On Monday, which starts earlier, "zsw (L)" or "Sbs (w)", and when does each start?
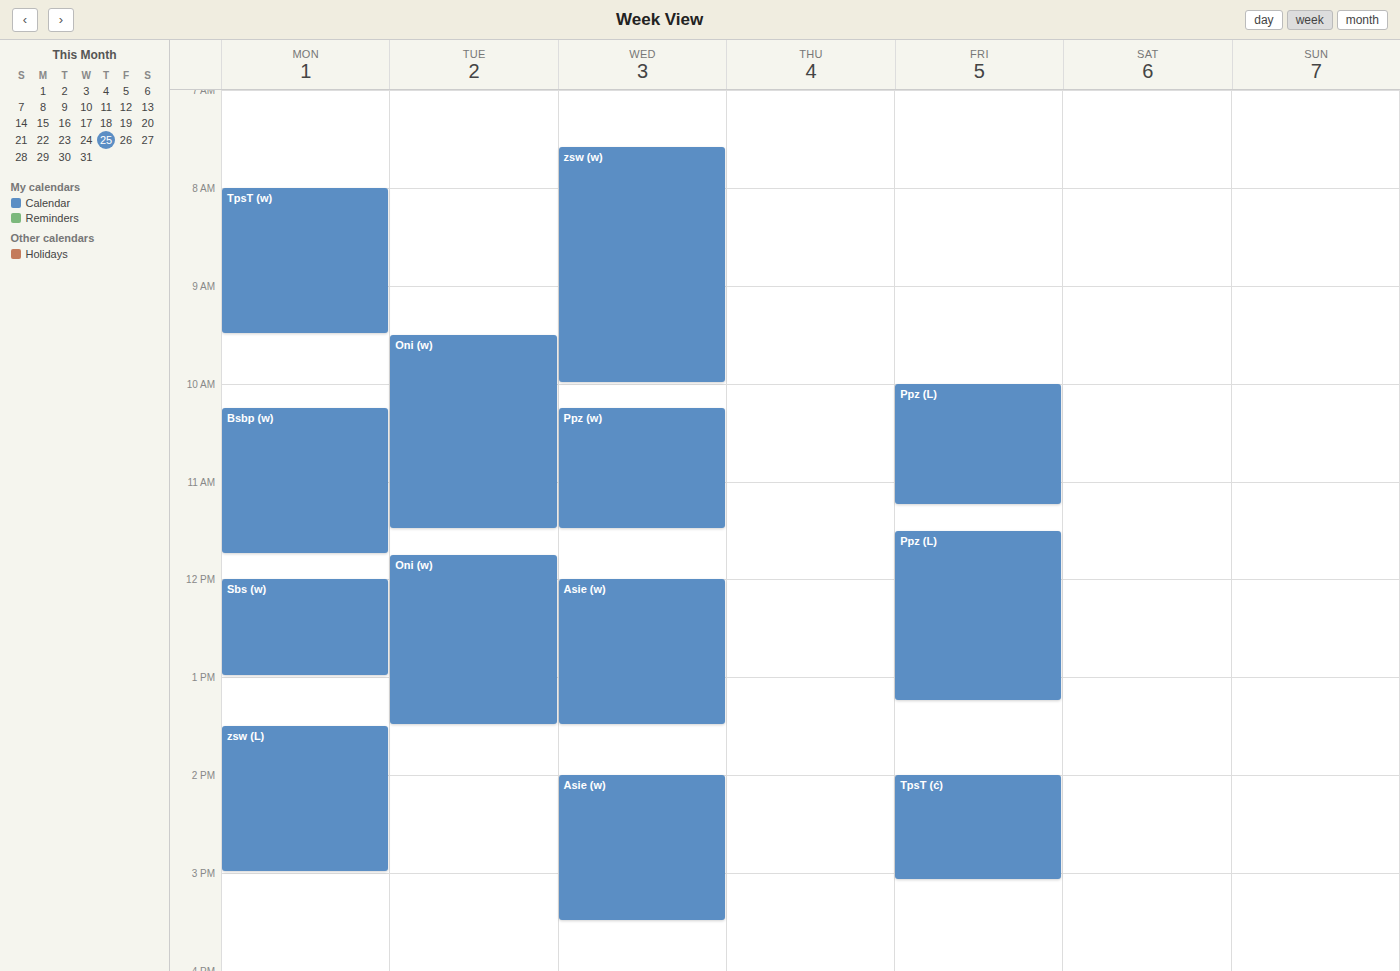
"Sbs (w)" 12:00 PM; "zsw (L)" 1:30 PM.